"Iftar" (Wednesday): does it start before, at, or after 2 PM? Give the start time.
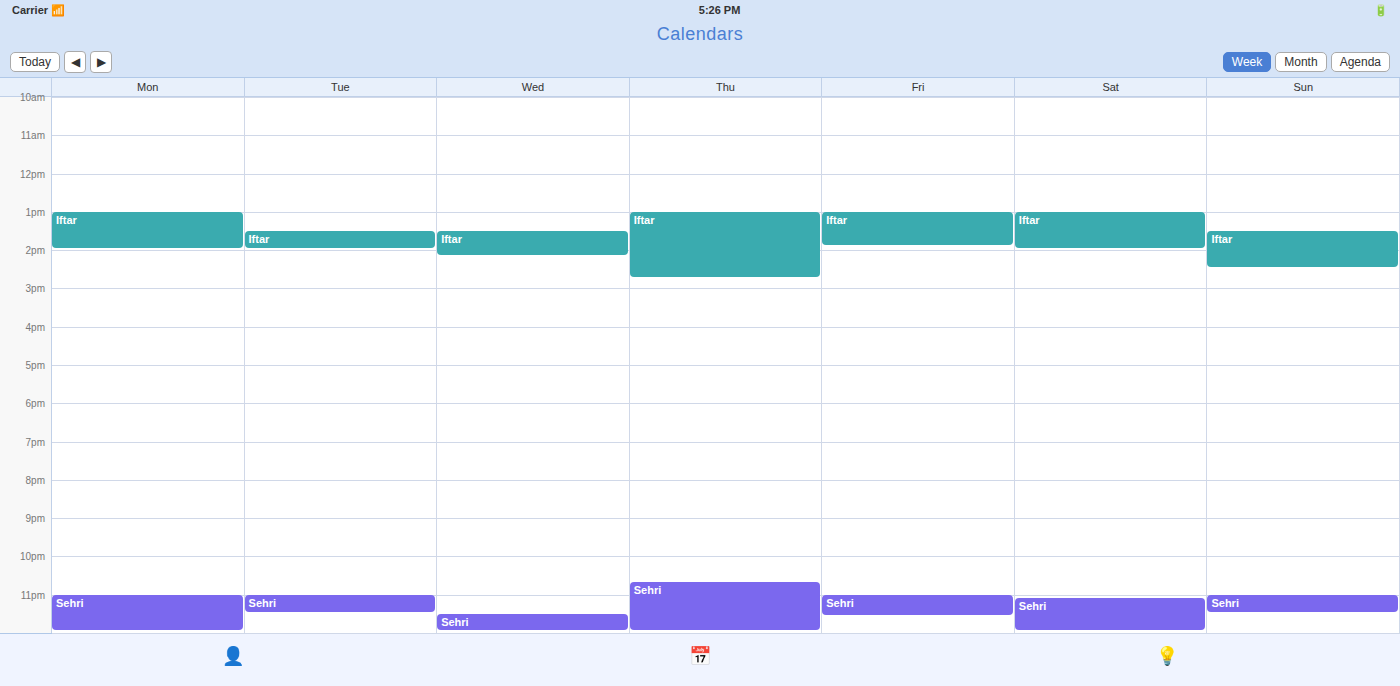
1:30 PM -- before 2 PM, 30 minutes above the 2 PM line.